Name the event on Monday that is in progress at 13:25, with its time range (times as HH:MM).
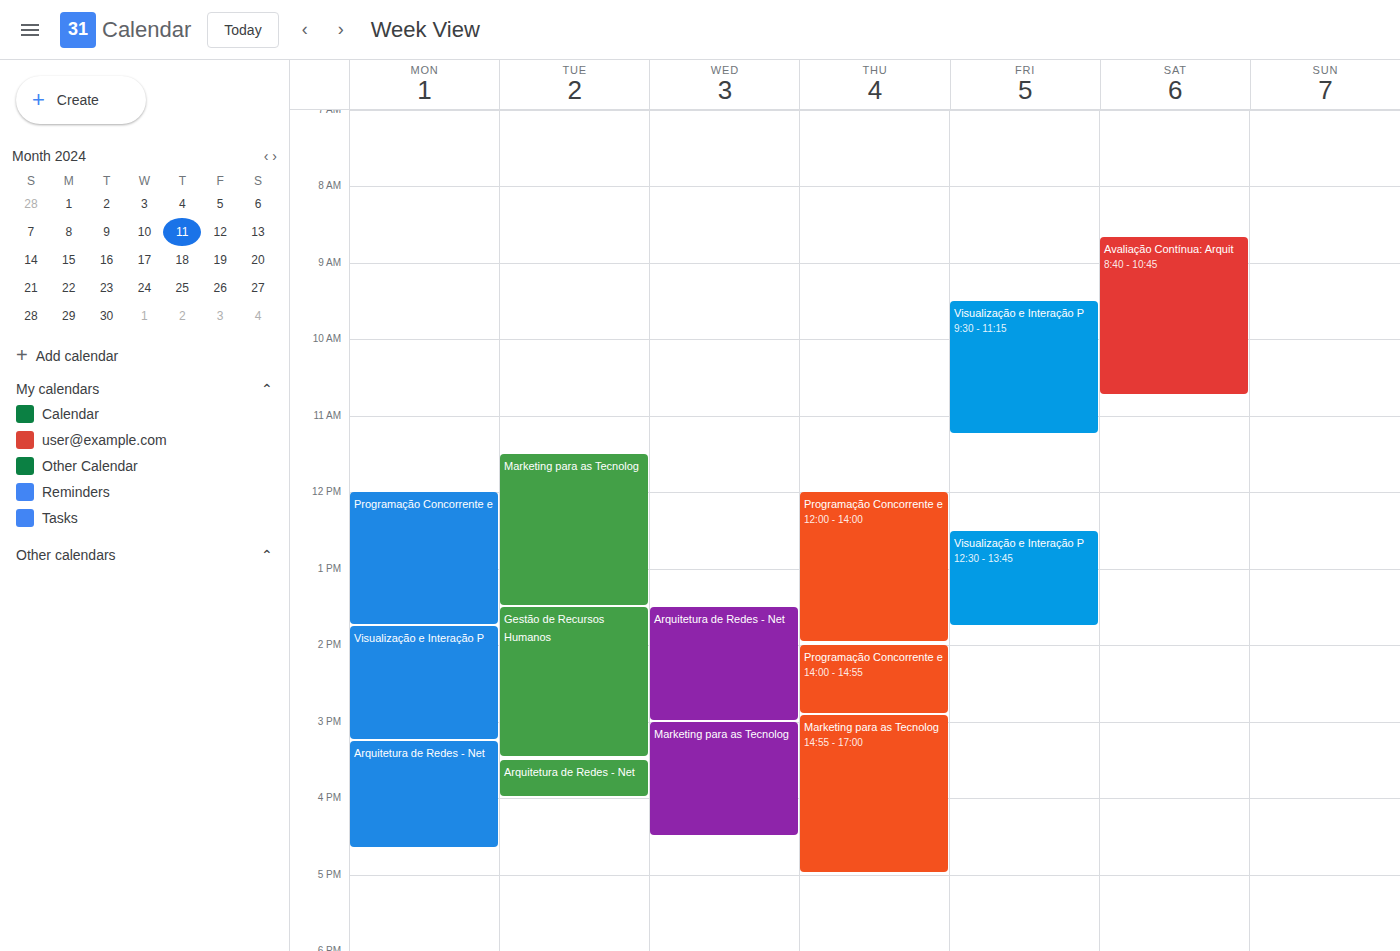
"Programação Concorrente e", 12:00 to 13:45